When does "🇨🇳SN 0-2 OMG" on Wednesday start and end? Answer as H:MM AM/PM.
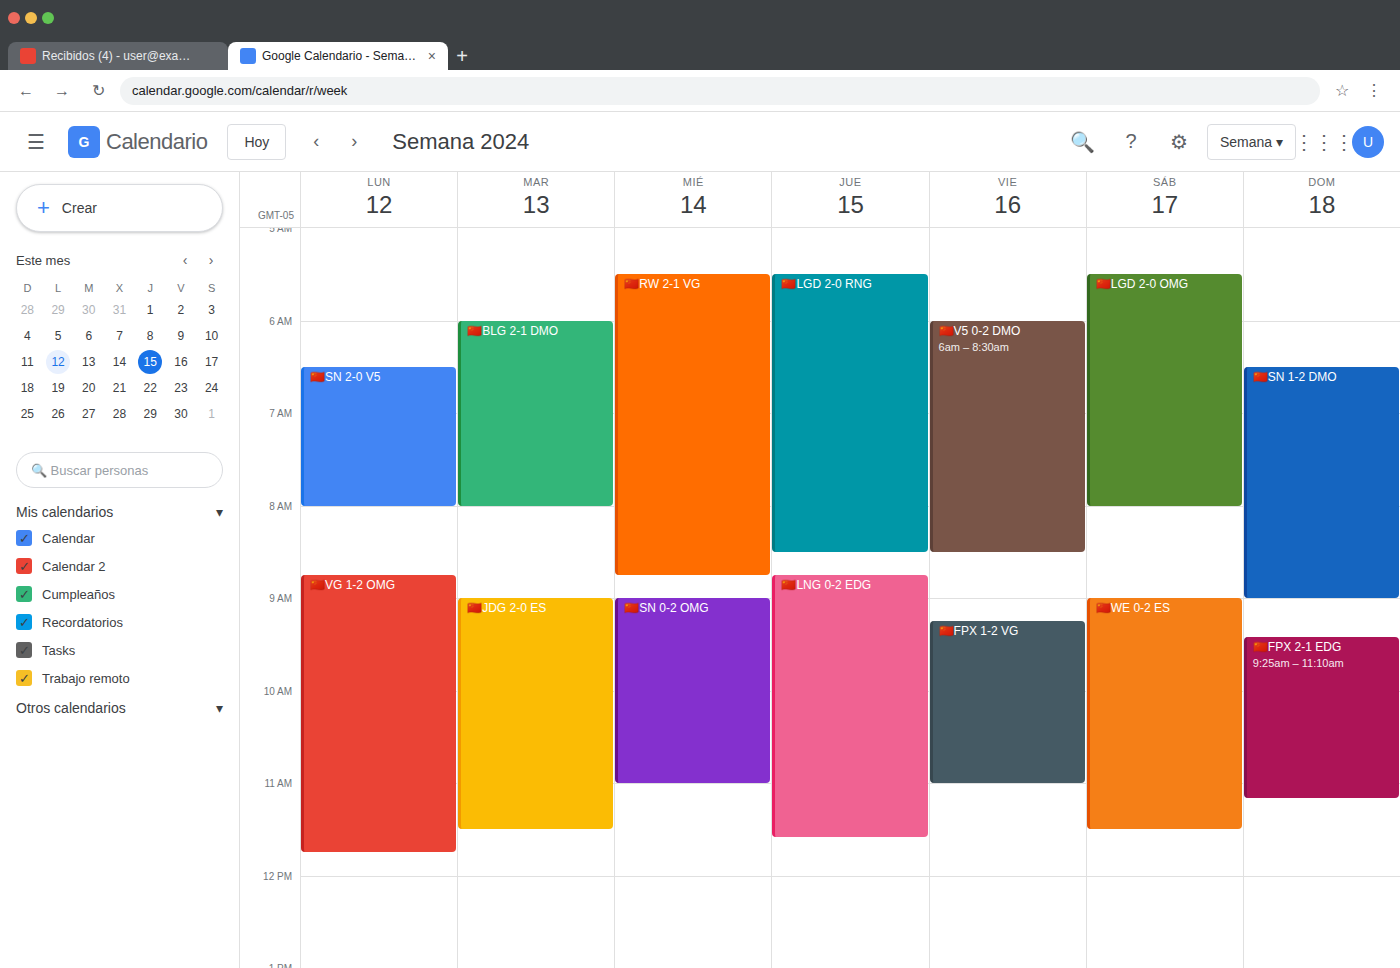
9:00 AM to 11:00 AM